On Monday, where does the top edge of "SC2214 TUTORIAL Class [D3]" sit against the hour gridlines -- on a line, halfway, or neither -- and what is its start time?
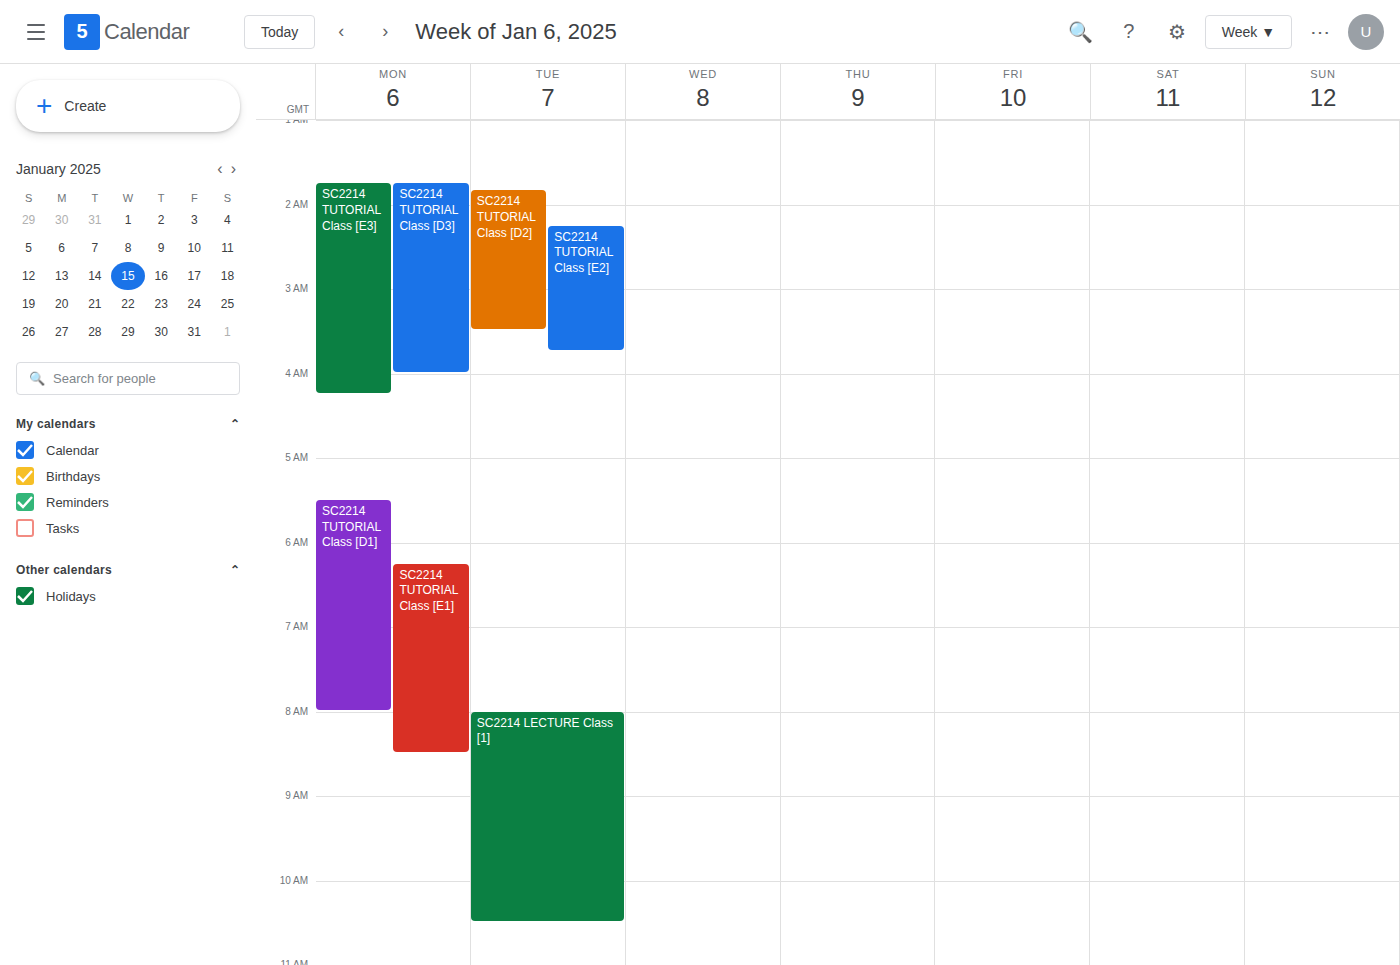
1:45 AM -- neither: three quarters of the way from the 1 AM line to the 2 AM line.